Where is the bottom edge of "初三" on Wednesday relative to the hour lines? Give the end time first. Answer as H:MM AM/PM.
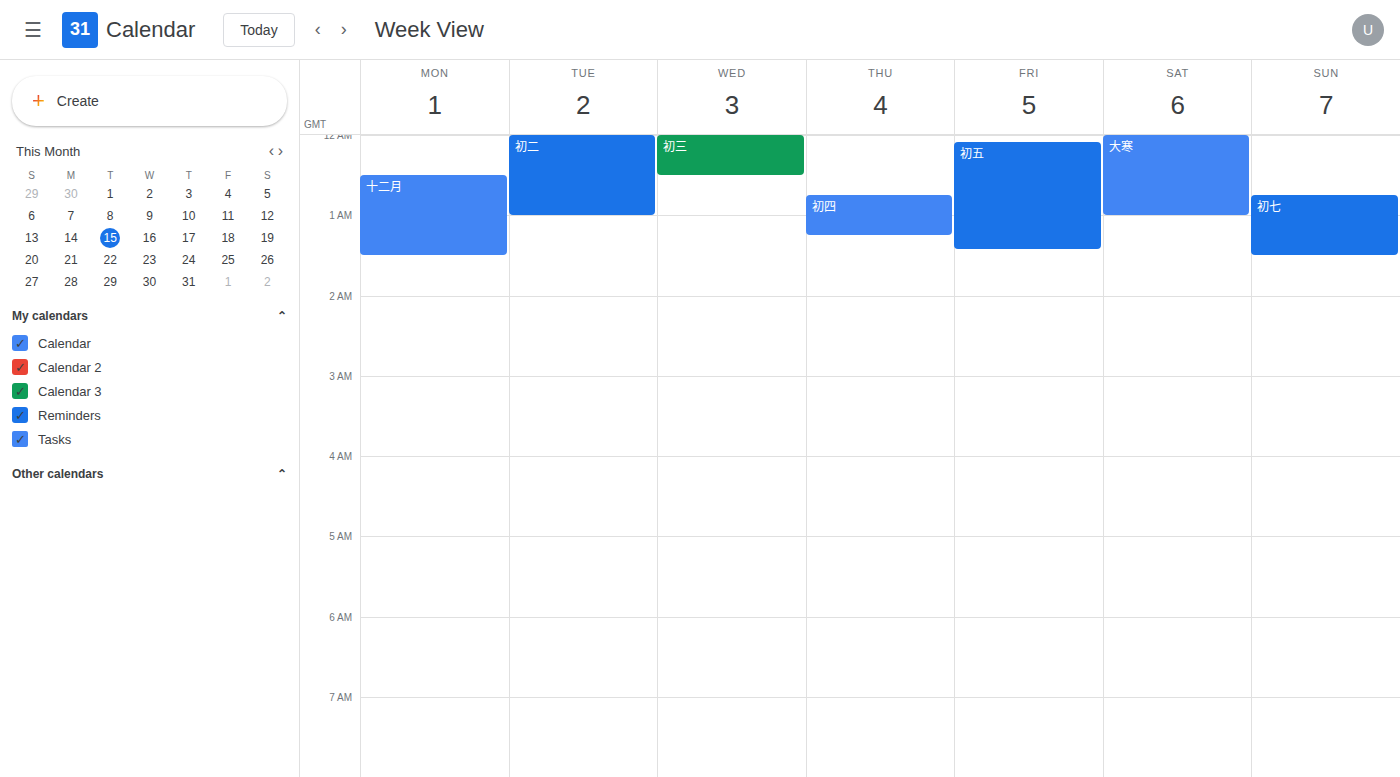
12:30 AM -- halfway between the 12 AM and 1 AM lines.